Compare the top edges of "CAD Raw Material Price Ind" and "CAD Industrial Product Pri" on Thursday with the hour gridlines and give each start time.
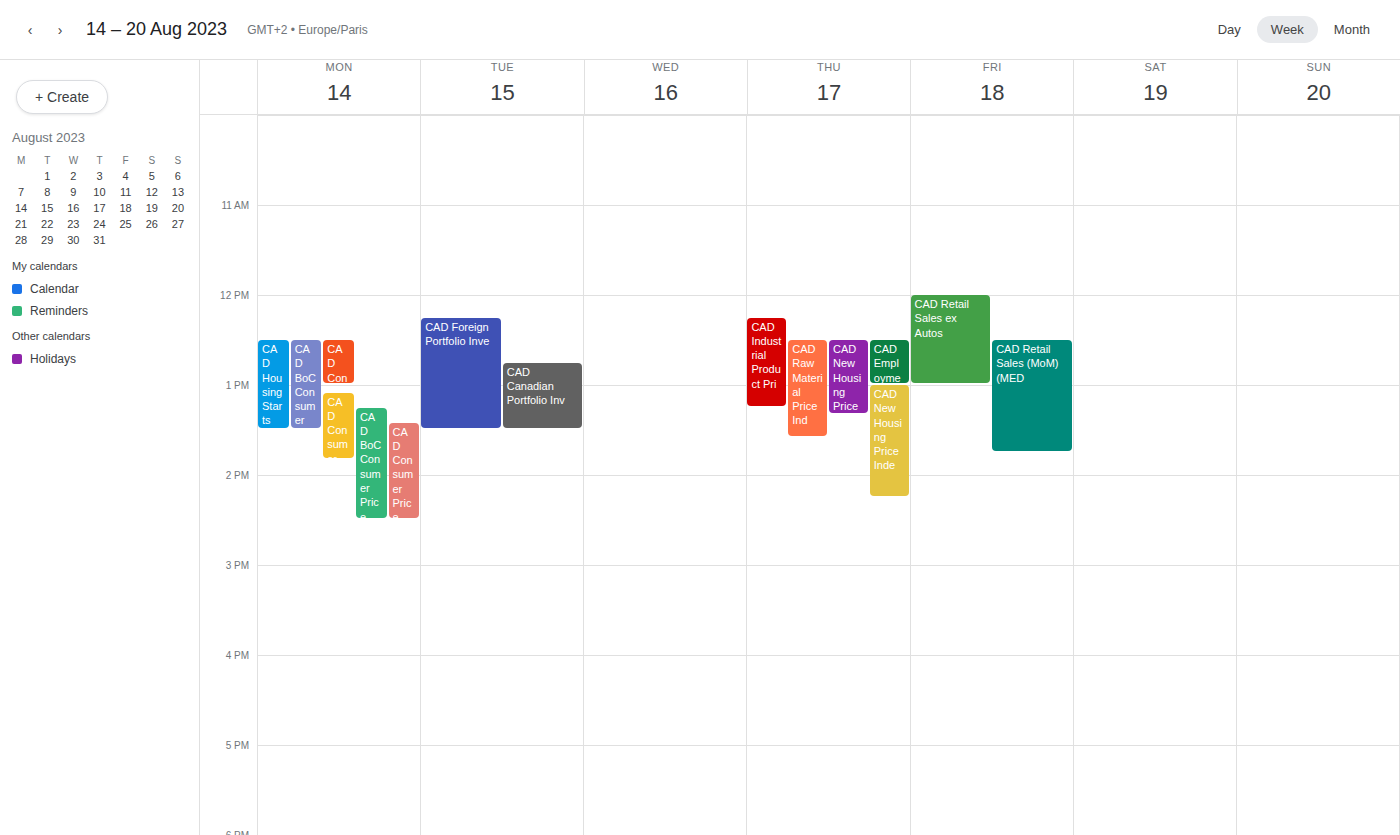
"CAD Raw Material Price Ind": 12:30 PM, halfway between the 12 PM and 1 PM lines. "CAD Industrial Product Pri": 12:15 PM, neither: a quarter of the way from the 12 PM line to the 1 PM line.